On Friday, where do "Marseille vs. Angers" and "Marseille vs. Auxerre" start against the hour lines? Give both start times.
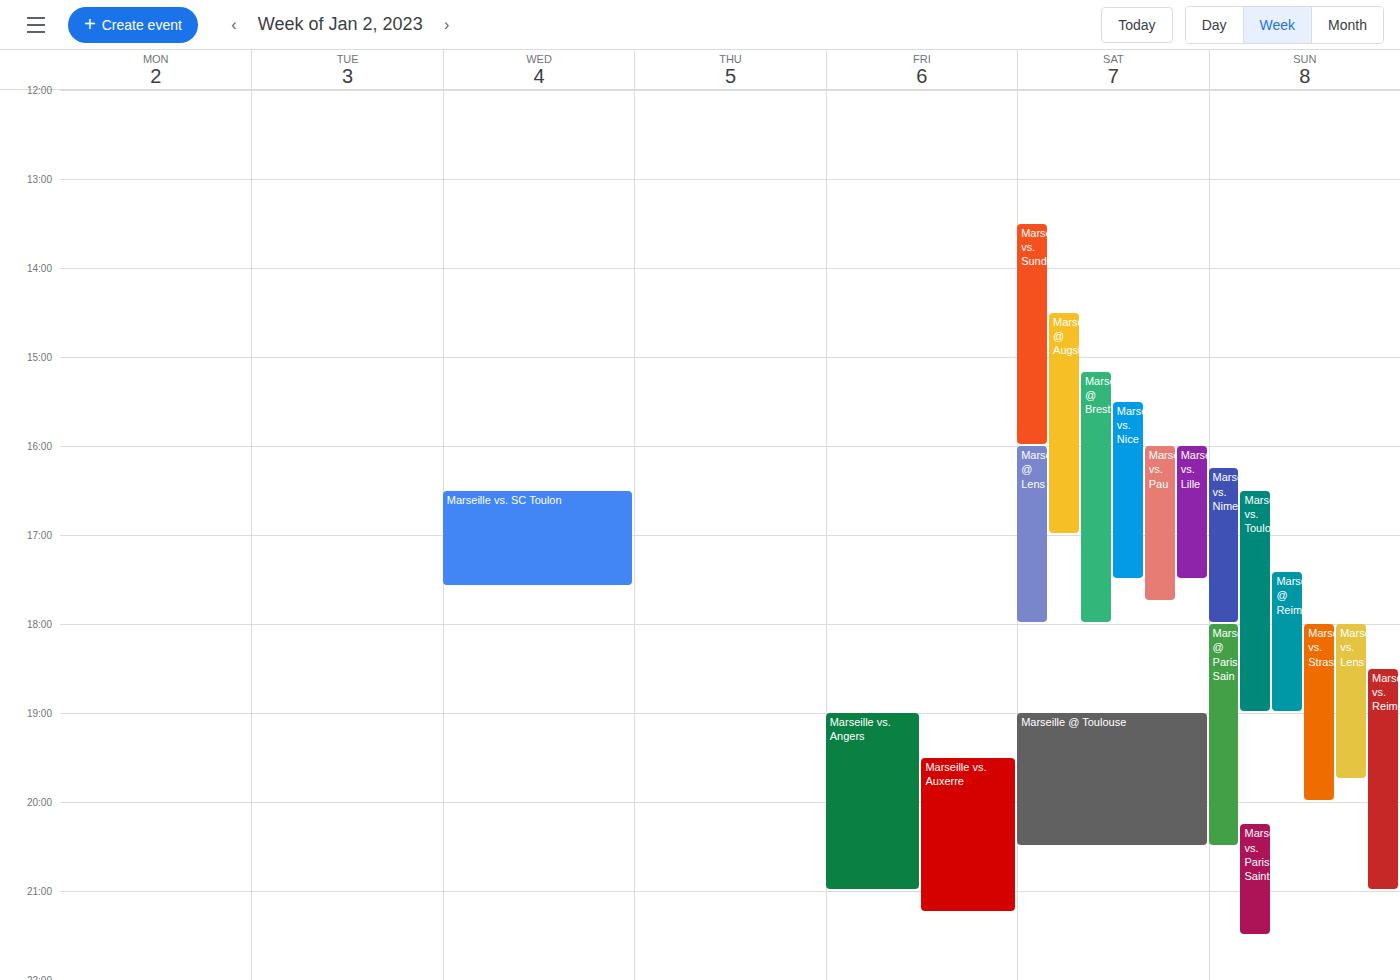
"Marseille vs. Angers": 7:00 PM, exactly on the 7 PM line. "Marseille vs. Auxerre": 7:30 PM, halfway between the 7 PM and 8 PM lines.